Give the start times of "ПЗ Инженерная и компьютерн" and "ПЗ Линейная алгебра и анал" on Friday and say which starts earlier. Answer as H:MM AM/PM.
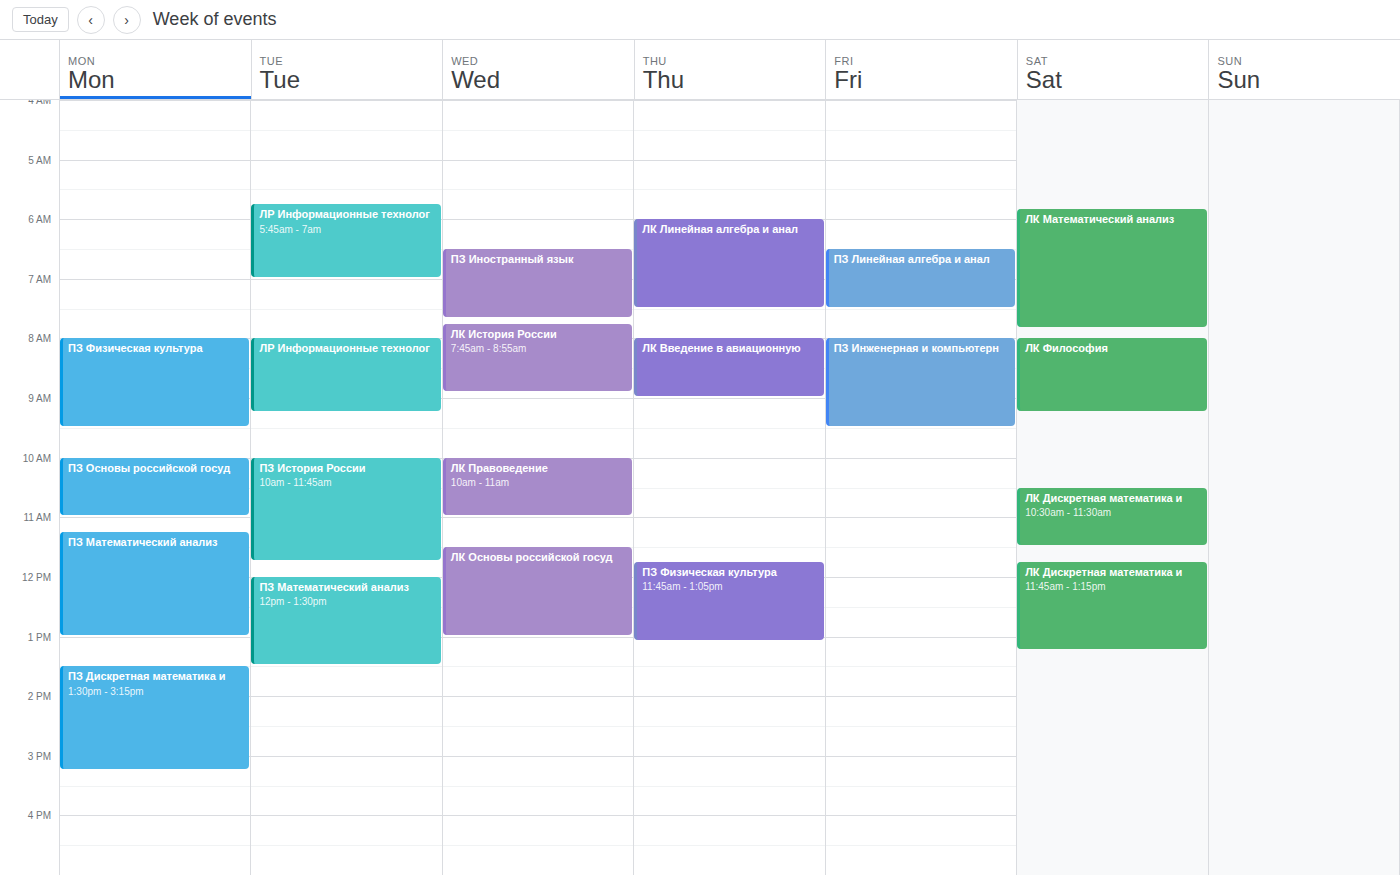
"ПЗ Линейная алгебра и анал" 6:30 AM; "ПЗ Инженерная и компьютерн" 8:00 AM.